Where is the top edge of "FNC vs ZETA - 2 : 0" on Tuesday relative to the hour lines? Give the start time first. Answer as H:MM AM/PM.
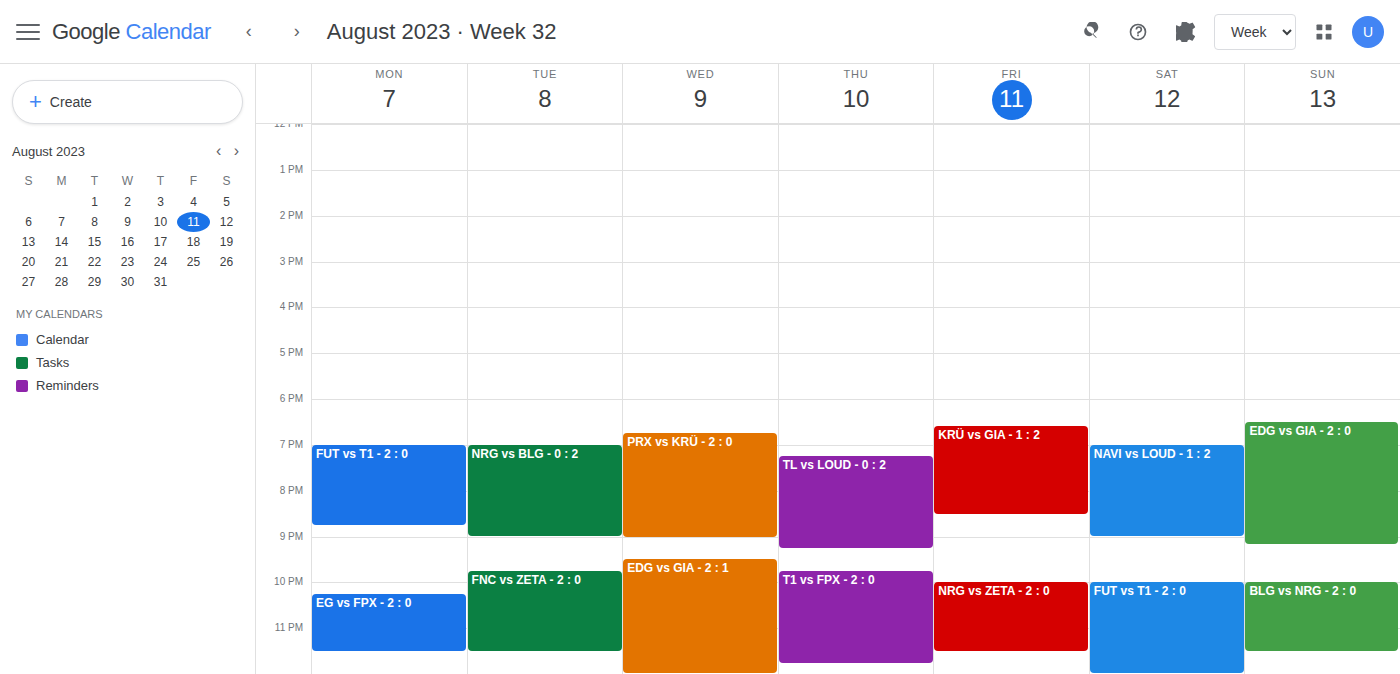
9:45 PM -- neither: three quarters of the way from the 9 PM line to the 10 PM line.